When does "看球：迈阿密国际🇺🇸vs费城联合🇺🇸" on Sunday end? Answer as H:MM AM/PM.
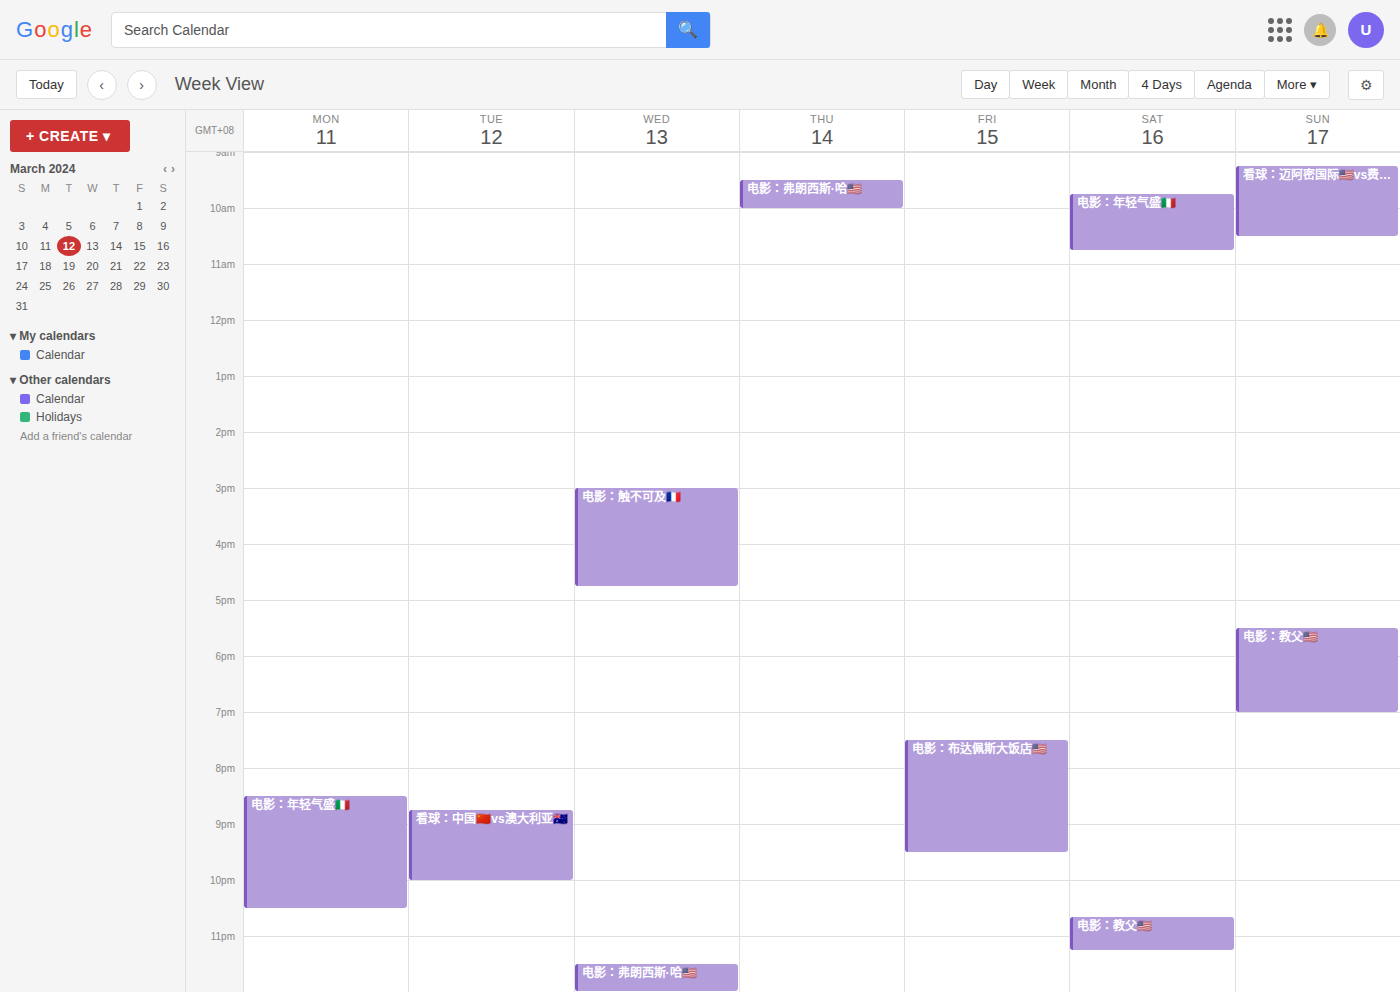
10:30 AM